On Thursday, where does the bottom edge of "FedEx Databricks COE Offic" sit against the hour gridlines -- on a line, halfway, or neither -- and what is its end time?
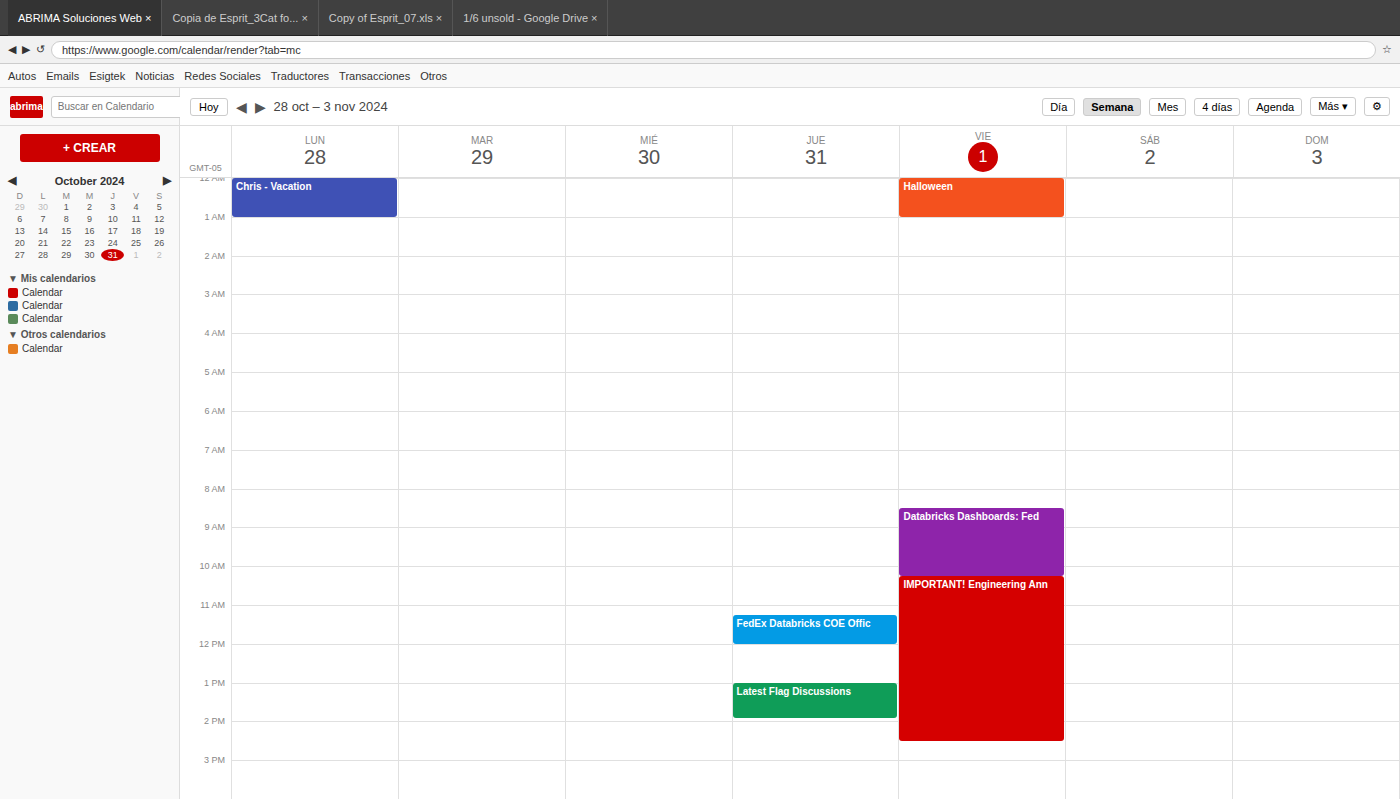
12:00 PM -- exactly on the 12 PM line.